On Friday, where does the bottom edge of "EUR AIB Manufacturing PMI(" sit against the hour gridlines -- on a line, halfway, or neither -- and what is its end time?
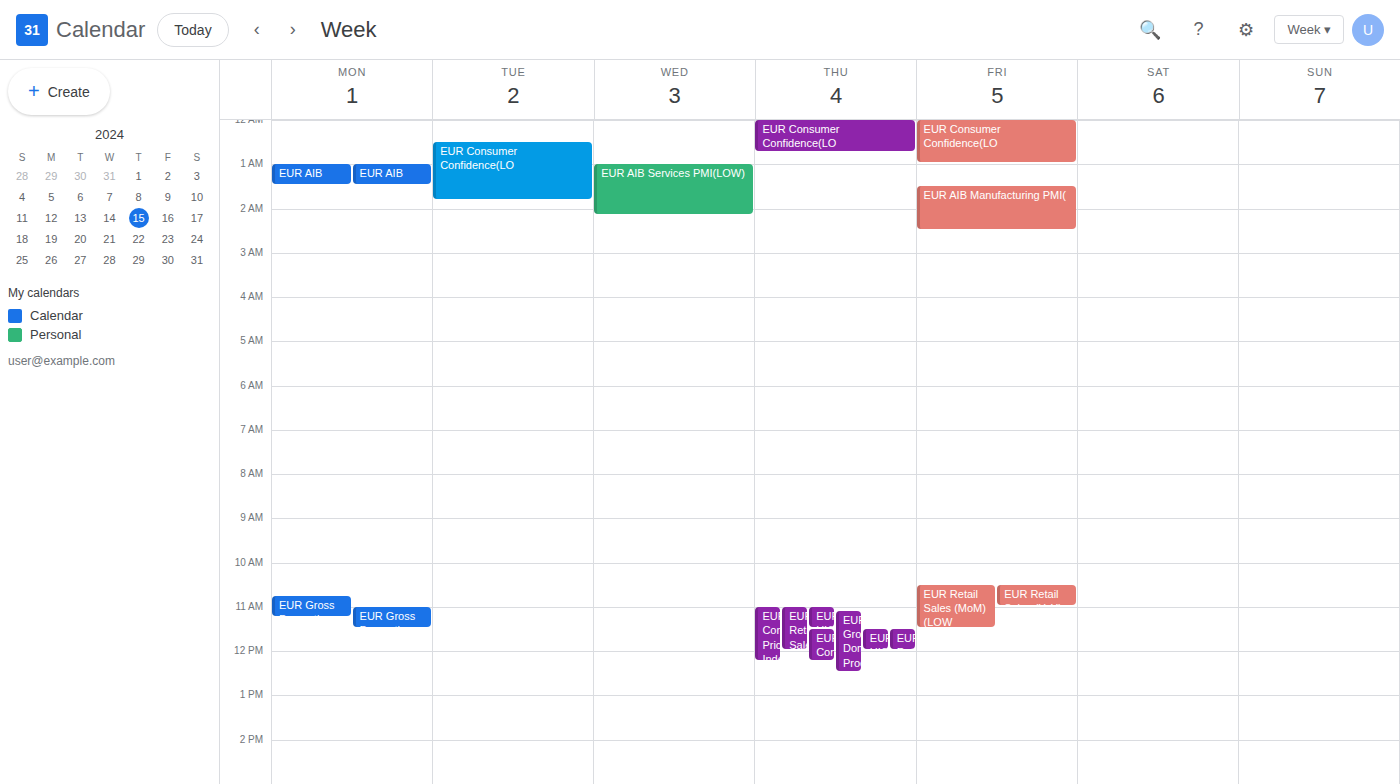
2:30 AM -- halfway between the 2 AM and 3 AM lines.